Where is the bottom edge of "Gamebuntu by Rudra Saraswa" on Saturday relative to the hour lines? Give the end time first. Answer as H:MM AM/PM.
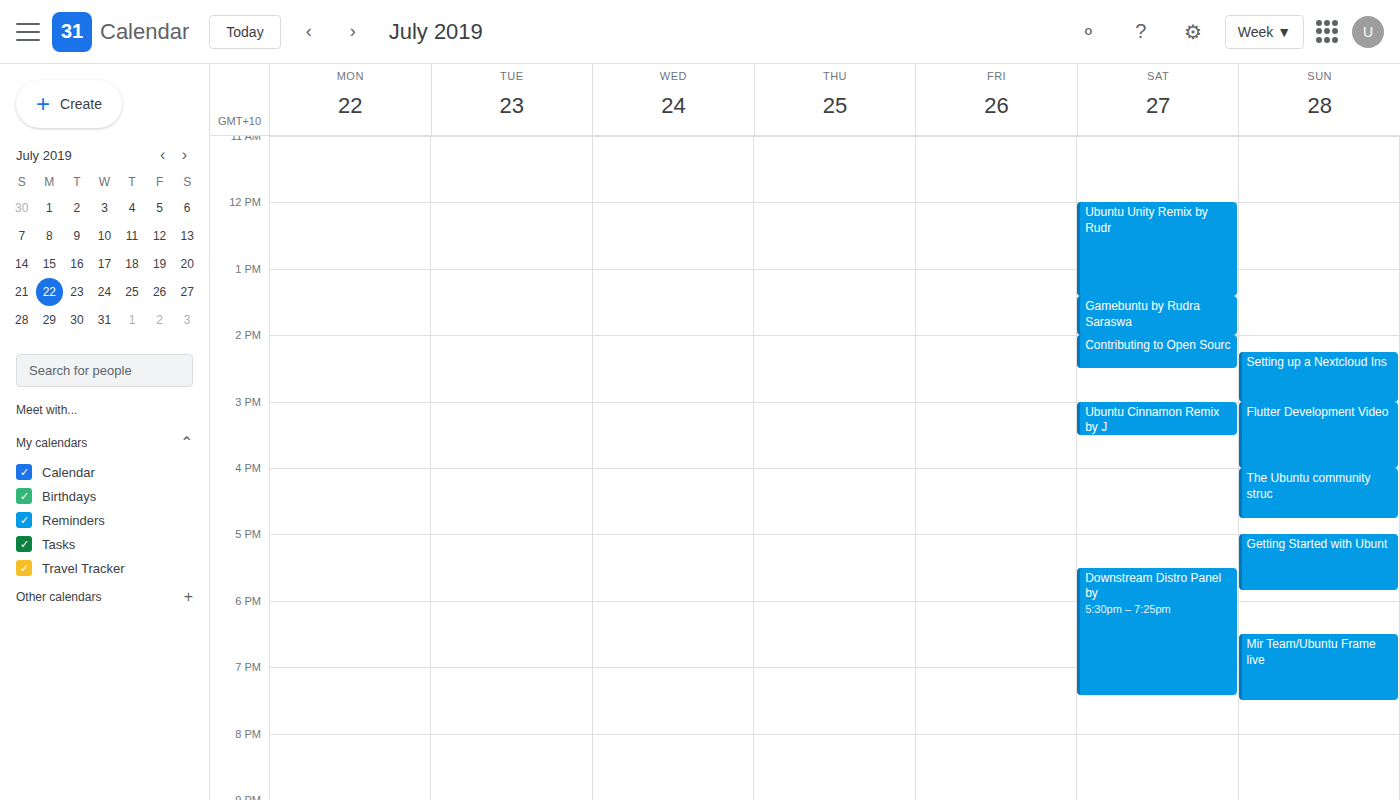
2:00 PM -- exactly on the 2 PM line.